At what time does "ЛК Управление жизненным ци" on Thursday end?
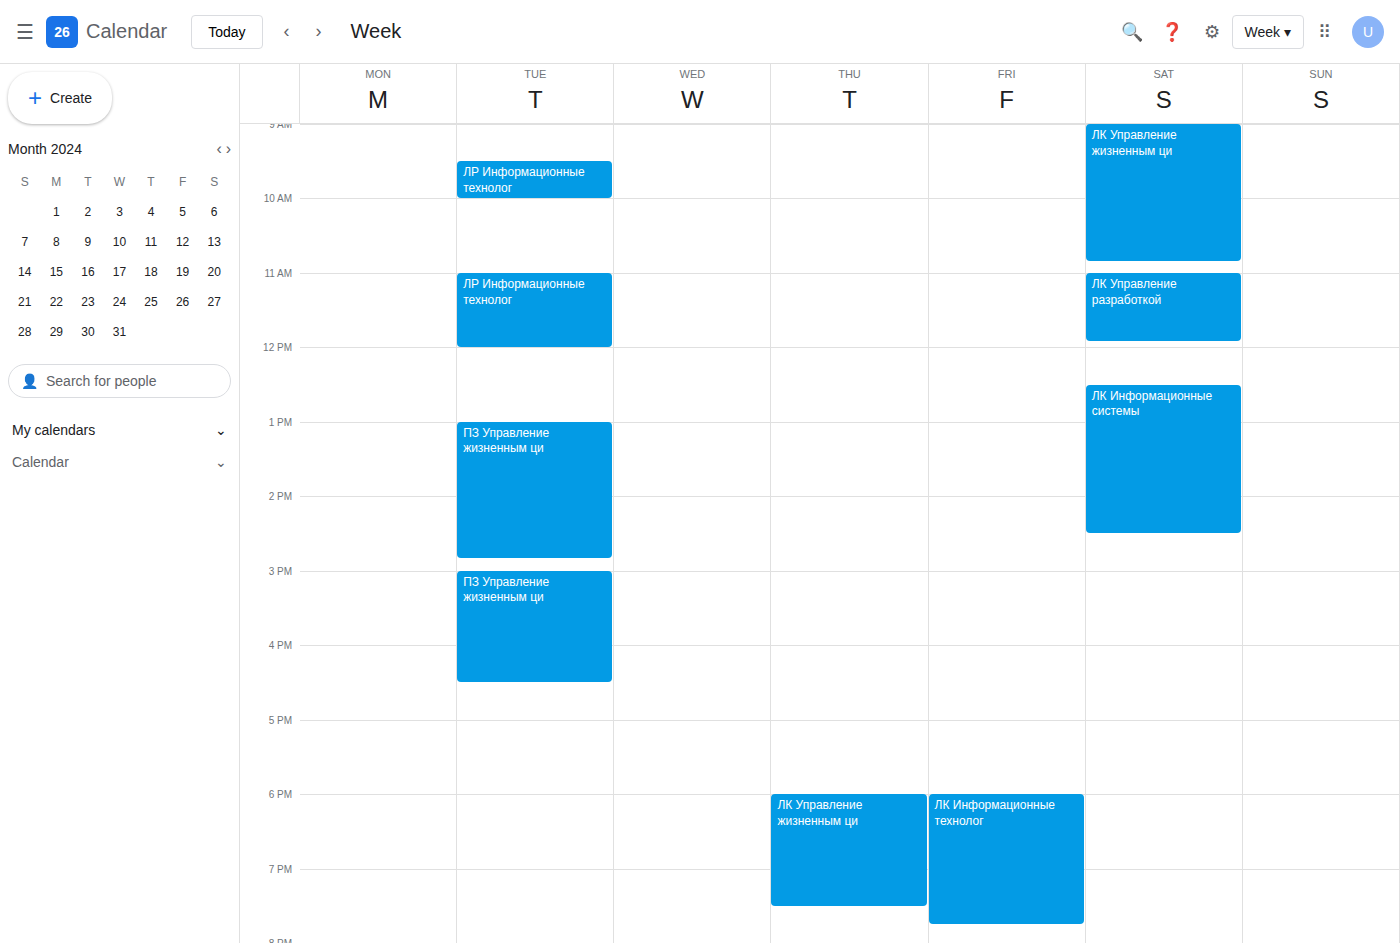
7:30 PM